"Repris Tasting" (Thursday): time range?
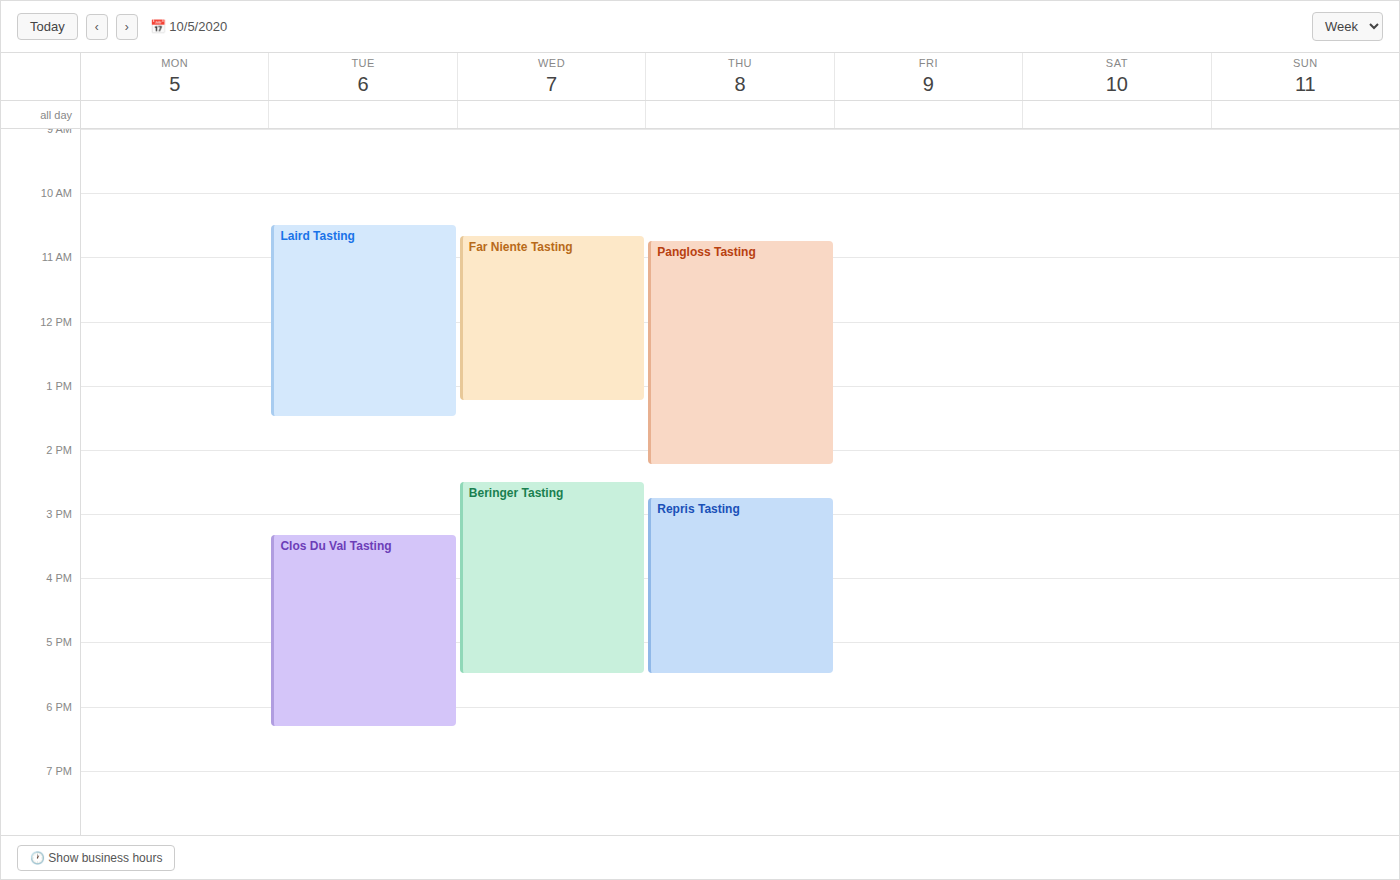
14:45 to 17:30